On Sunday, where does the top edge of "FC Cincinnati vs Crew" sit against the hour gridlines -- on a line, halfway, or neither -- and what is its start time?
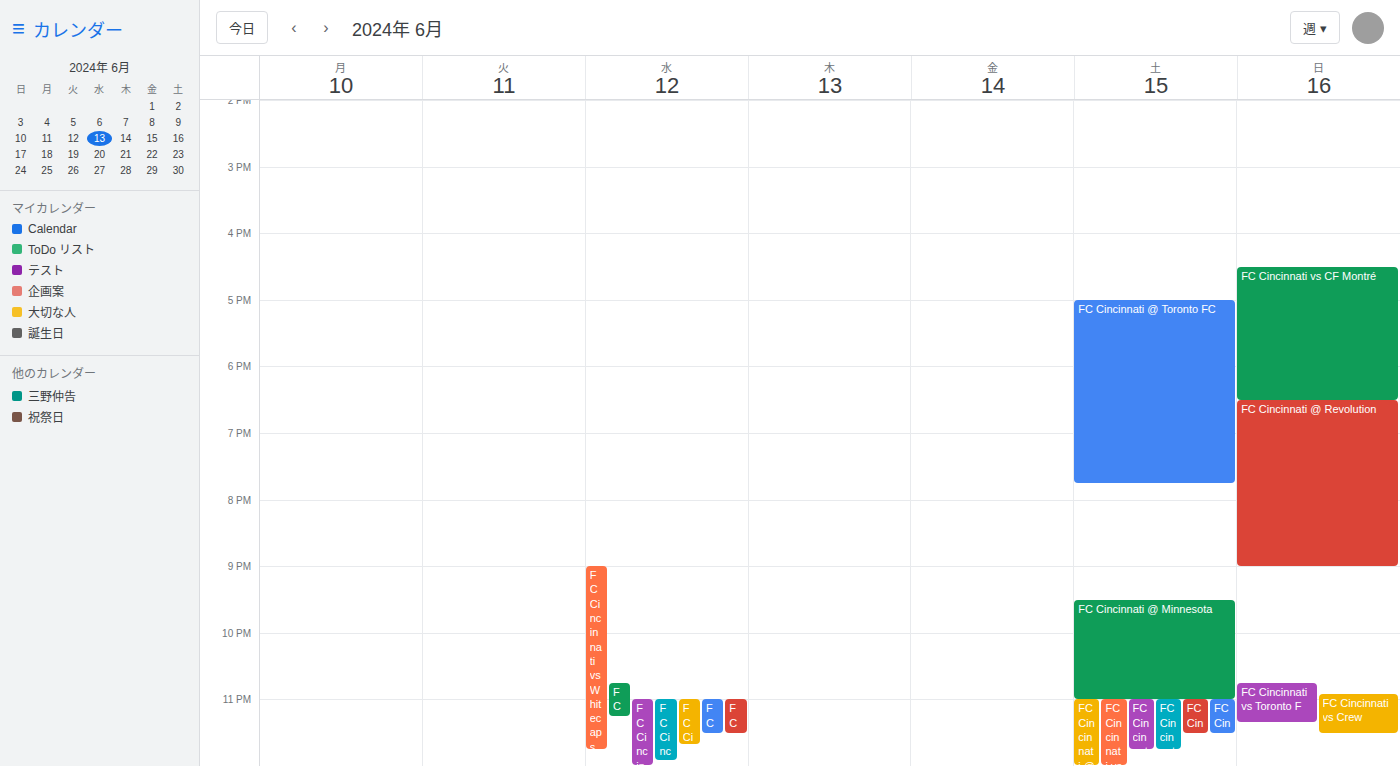
10:55 PM -- neither: 55 minutes below the 10 PM line and 5 minutes above the 11 PM line.